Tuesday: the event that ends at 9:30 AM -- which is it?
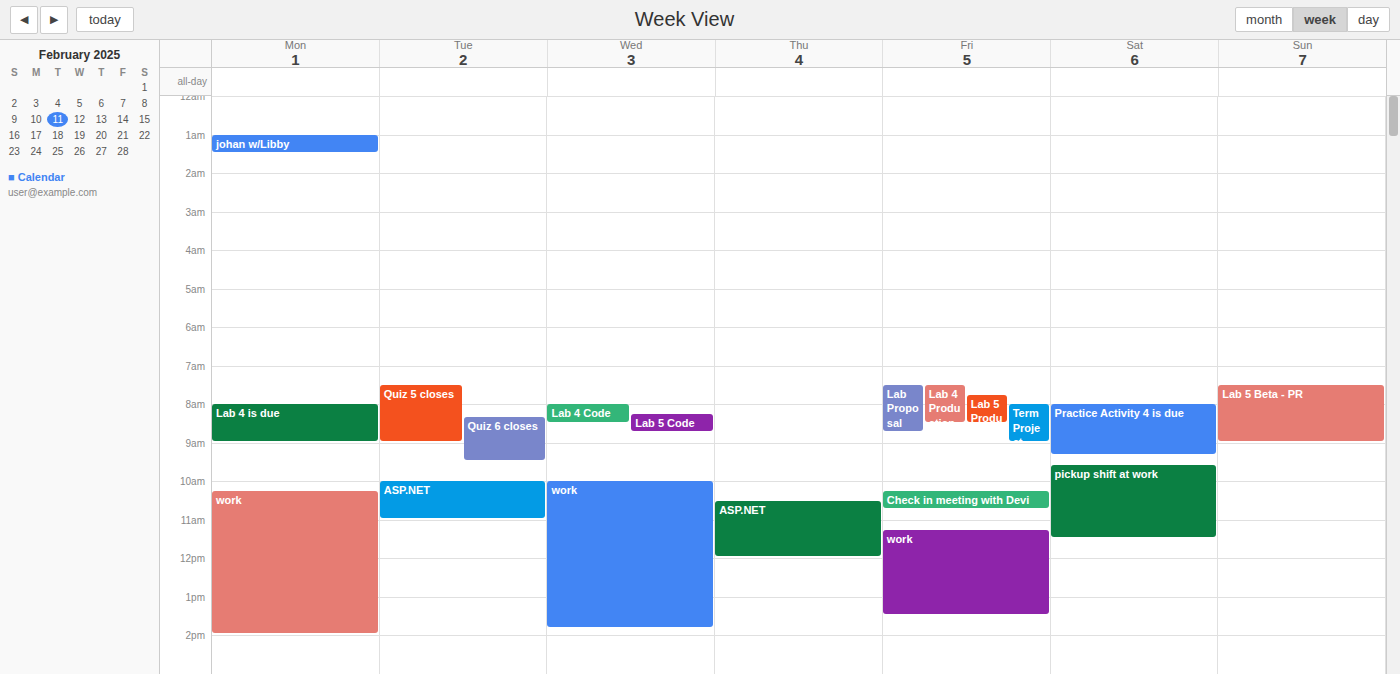
"Quiz 6 closes"